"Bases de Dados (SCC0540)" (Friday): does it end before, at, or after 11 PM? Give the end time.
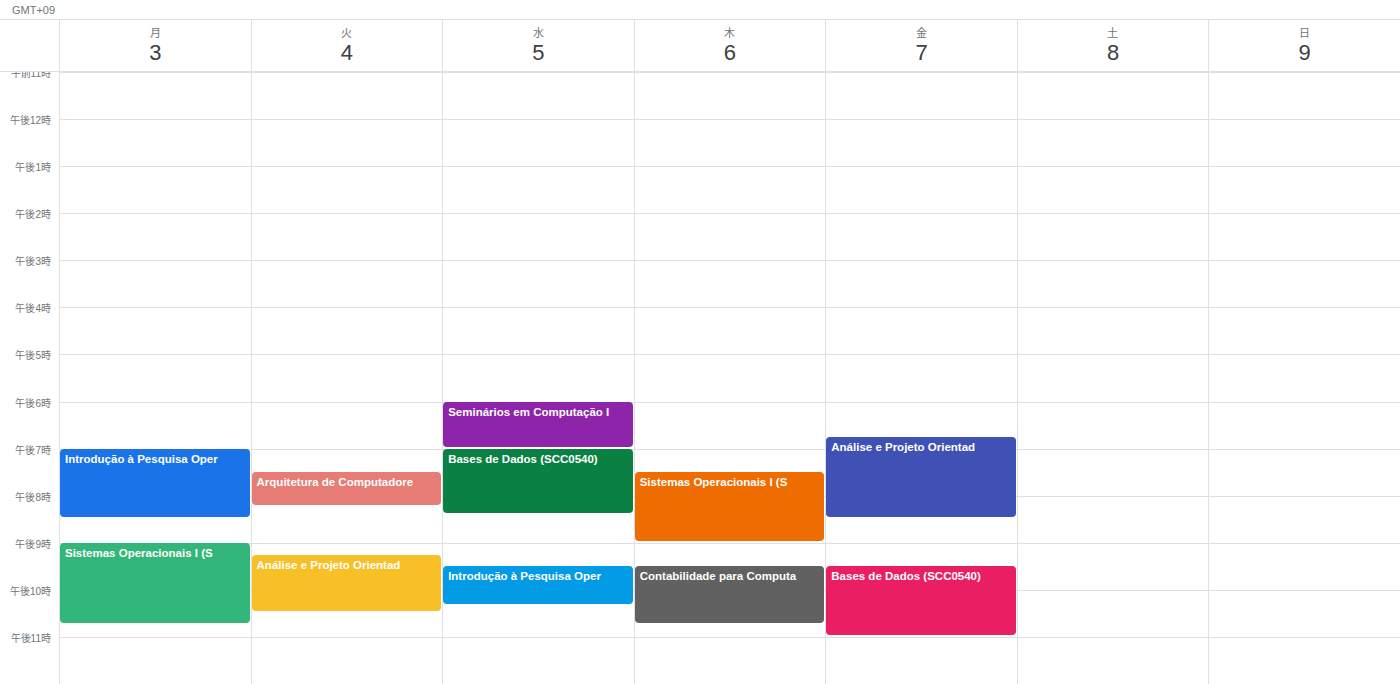
11:00 PM -- exactly at 11 PM, on the 11 PM line.